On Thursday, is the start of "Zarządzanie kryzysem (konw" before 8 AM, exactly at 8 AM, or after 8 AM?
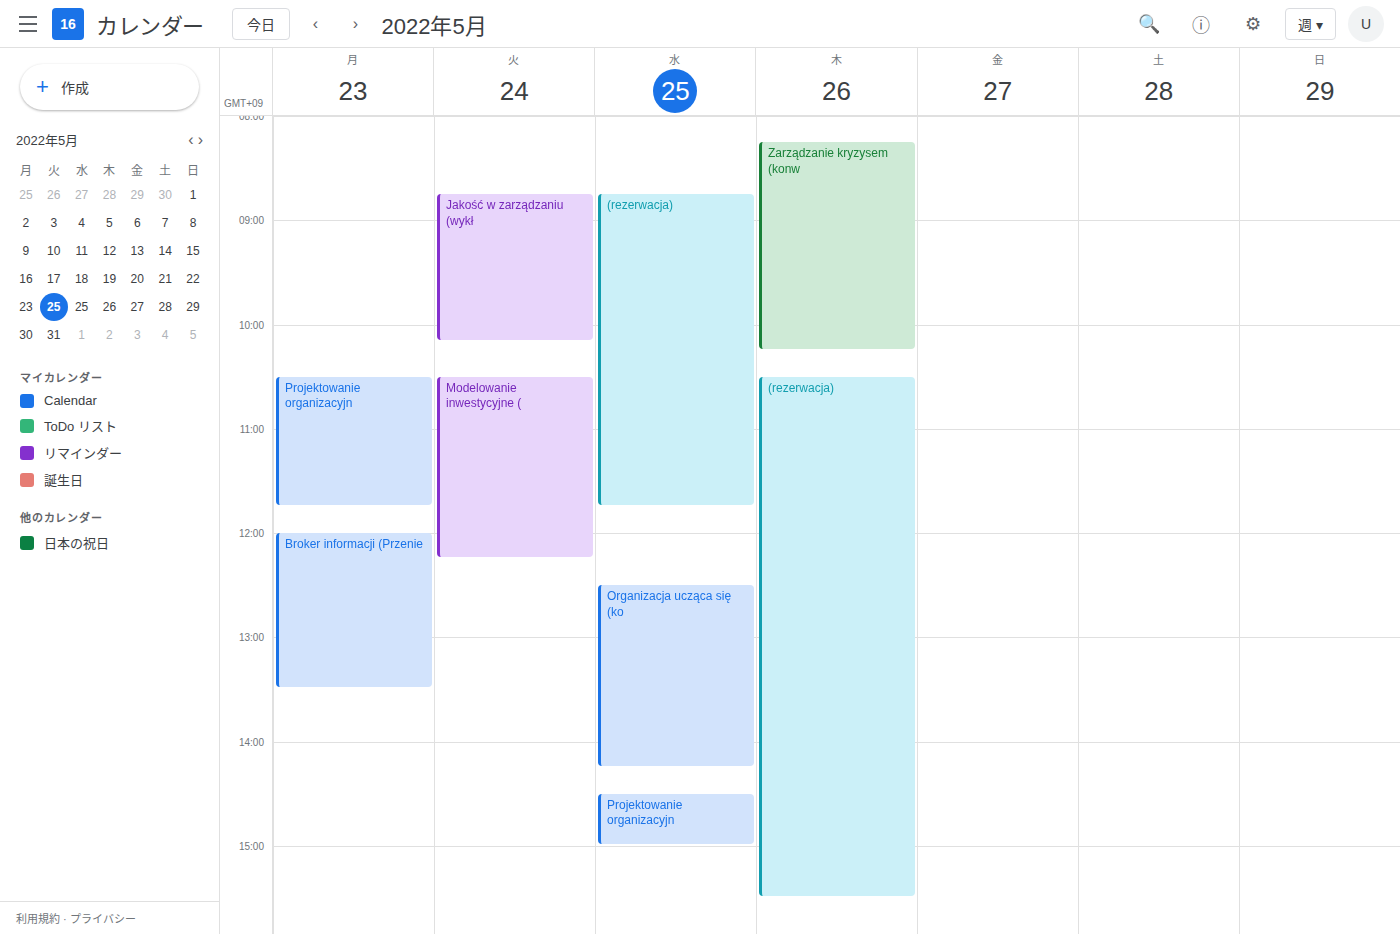
8:15 AM -- after 8 AM, 15 minutes below the 8 AM line.